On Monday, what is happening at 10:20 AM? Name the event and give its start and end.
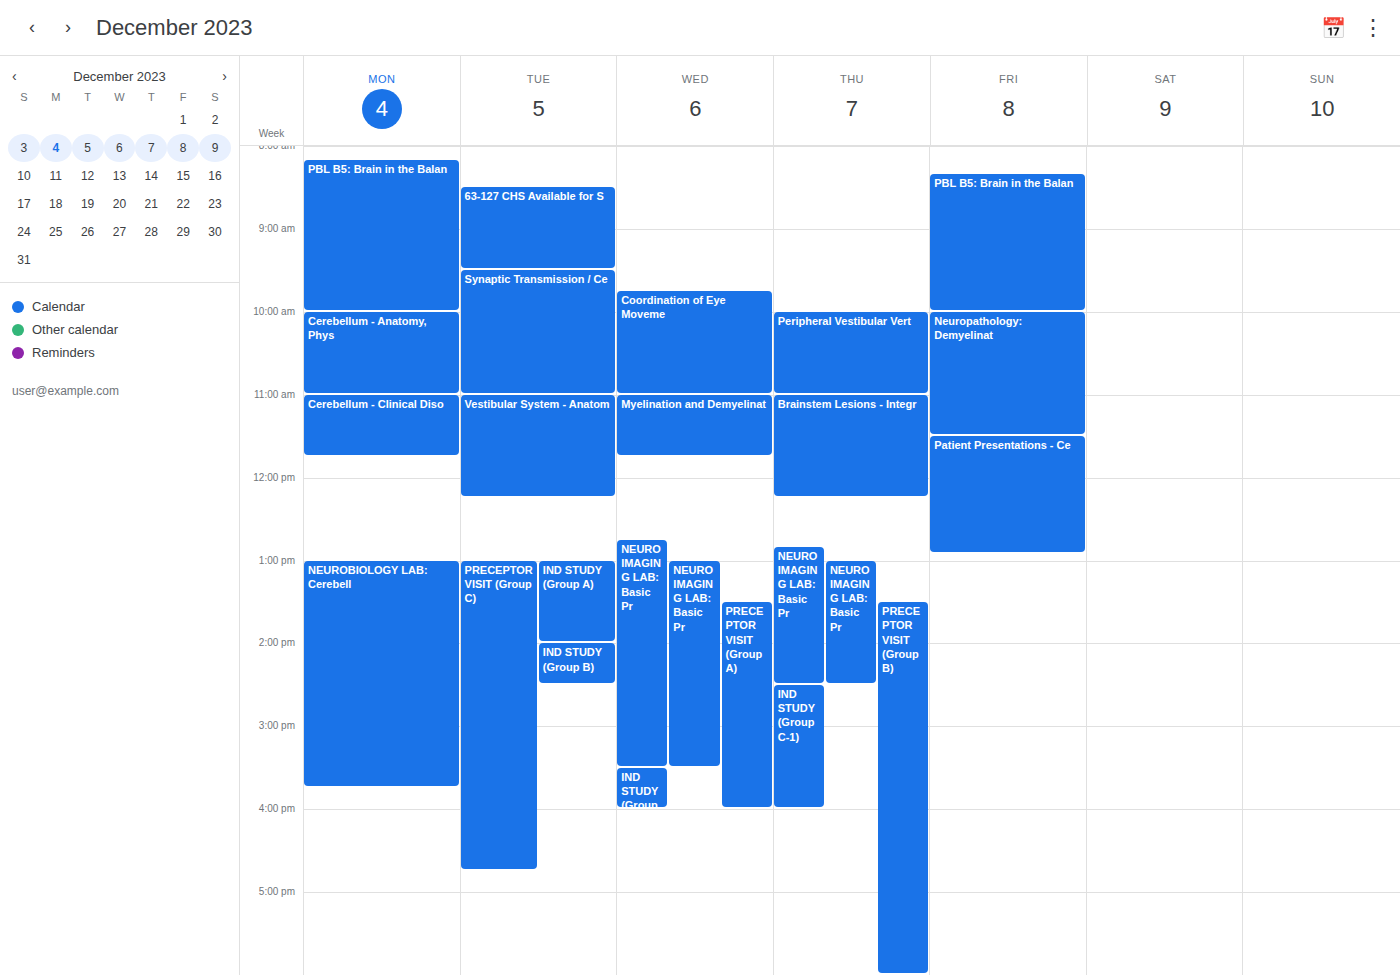
"Cerebellum - Anatomy, Phys", 10:00 AM to 11:00 AM